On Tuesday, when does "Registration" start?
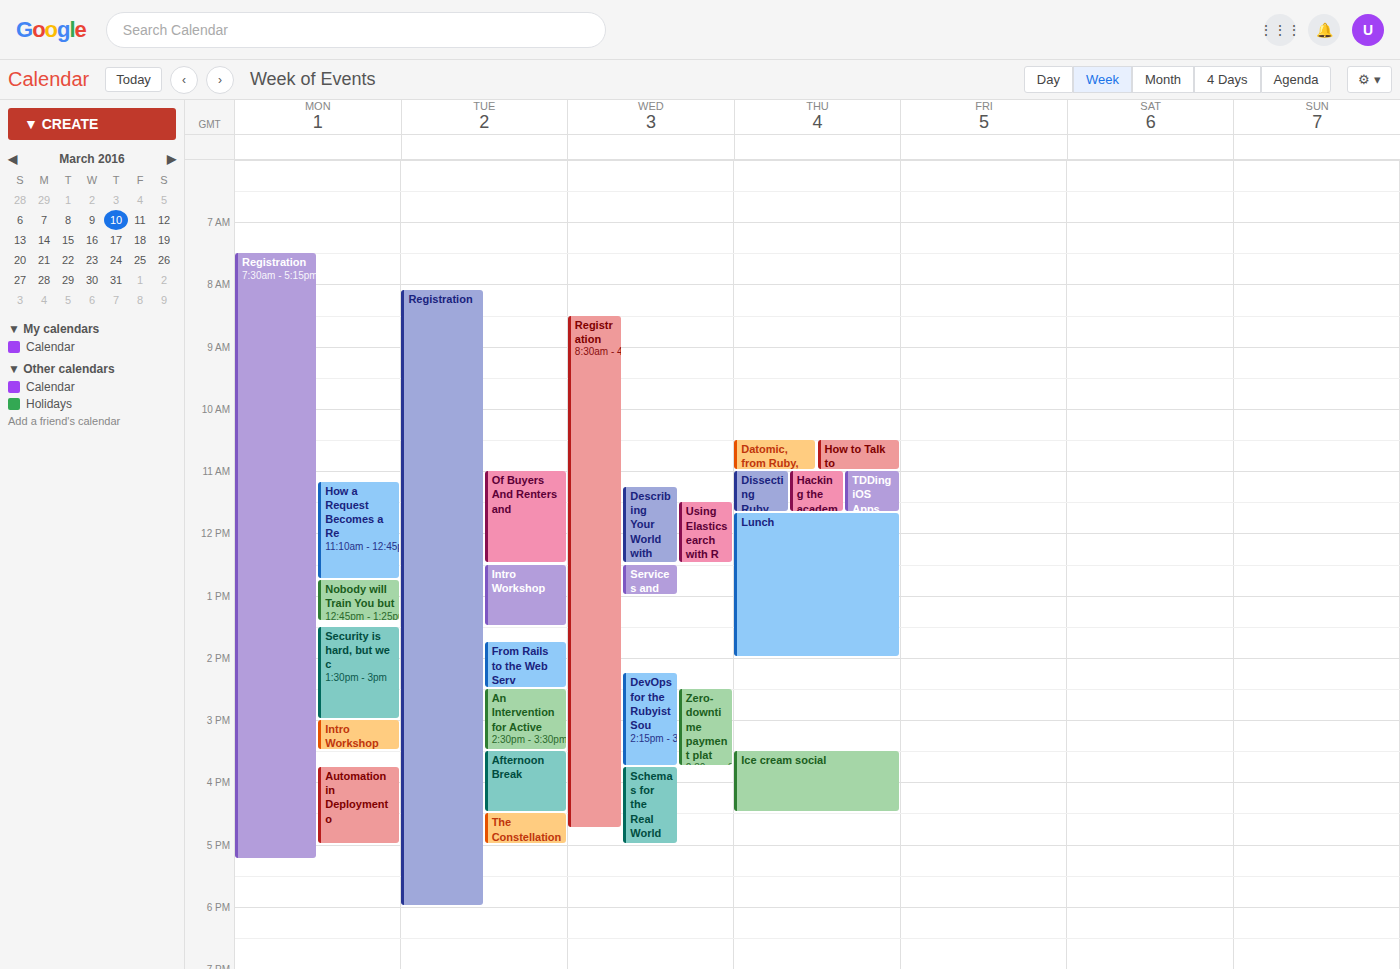
8:05 AM